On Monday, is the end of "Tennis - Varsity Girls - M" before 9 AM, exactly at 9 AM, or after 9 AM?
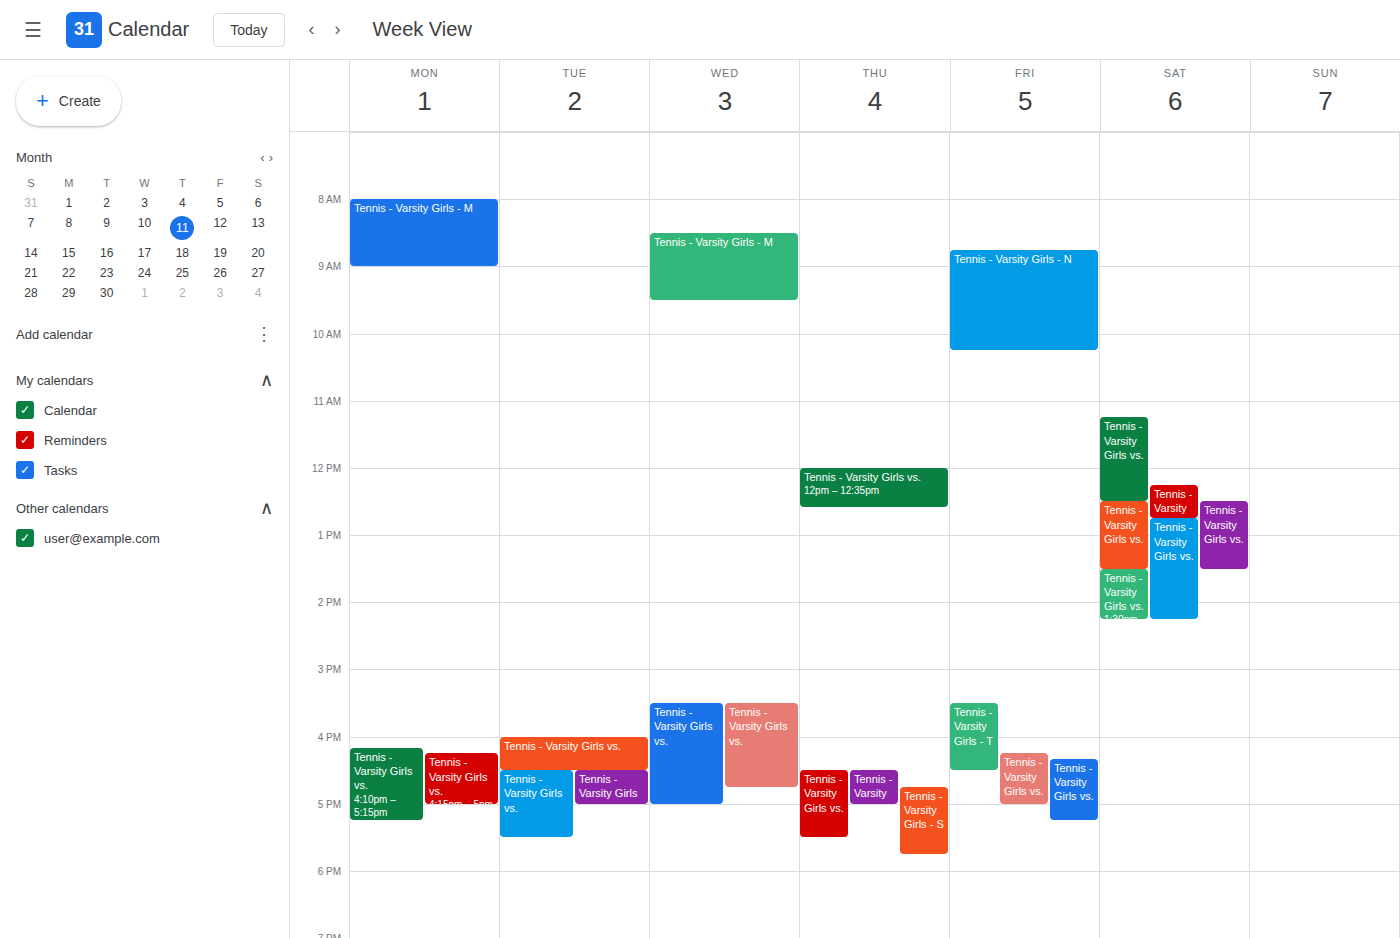
9:00 AM -- exactly at 9 AM, on the 9 AM line.